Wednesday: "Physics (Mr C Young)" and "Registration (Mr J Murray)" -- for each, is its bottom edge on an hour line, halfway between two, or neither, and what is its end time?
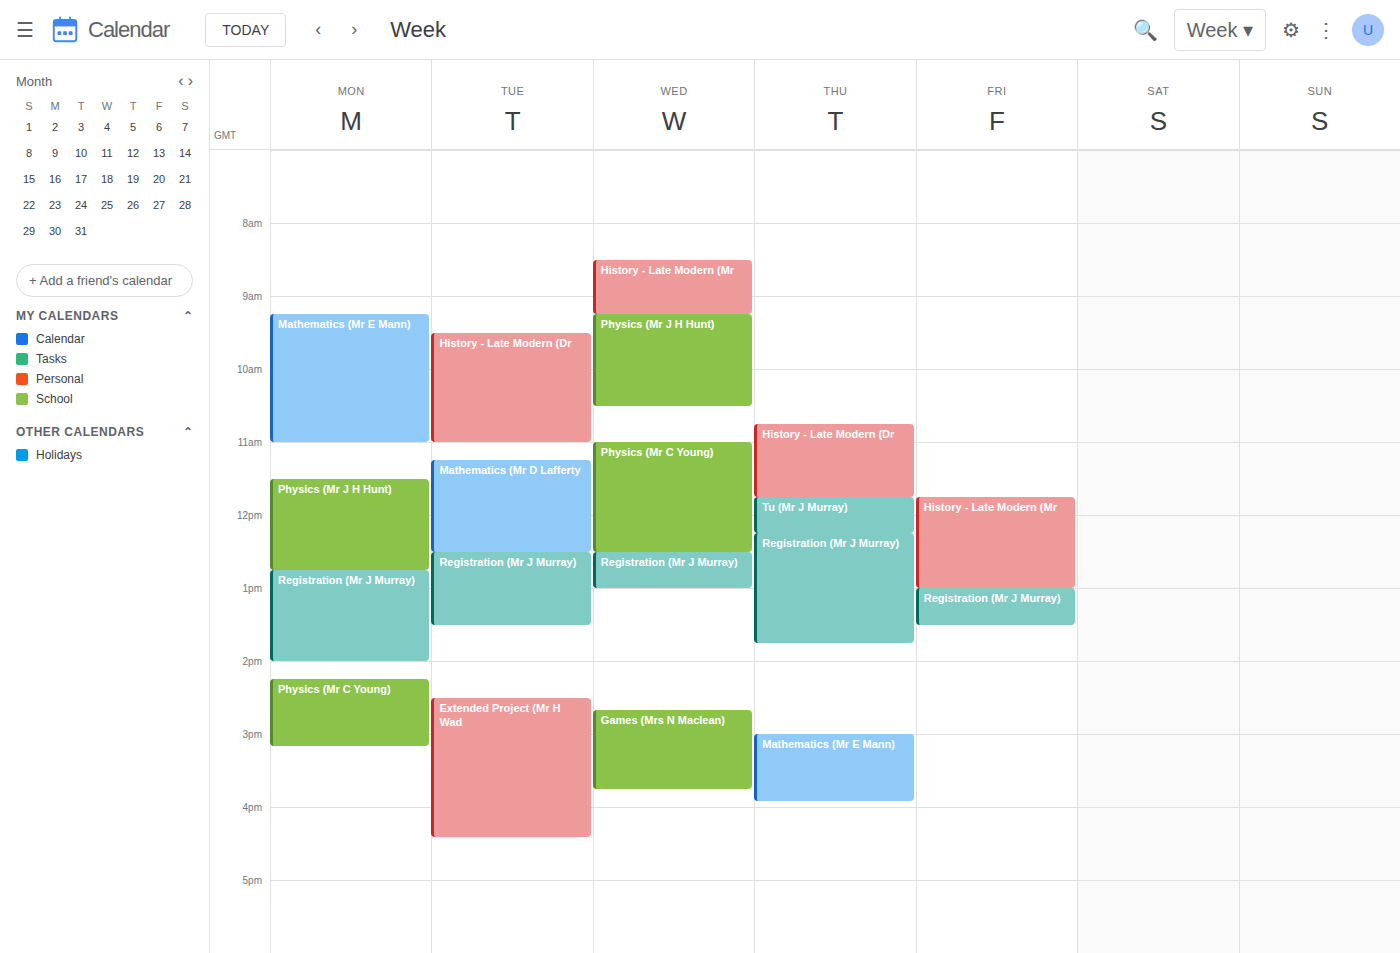
"Physics (Mr C Young)": 12:30, halfway between the 12:00 and 13:00 lines. "Registration (Mr J Murray)": 13:00, exactly on the 13:00 line.